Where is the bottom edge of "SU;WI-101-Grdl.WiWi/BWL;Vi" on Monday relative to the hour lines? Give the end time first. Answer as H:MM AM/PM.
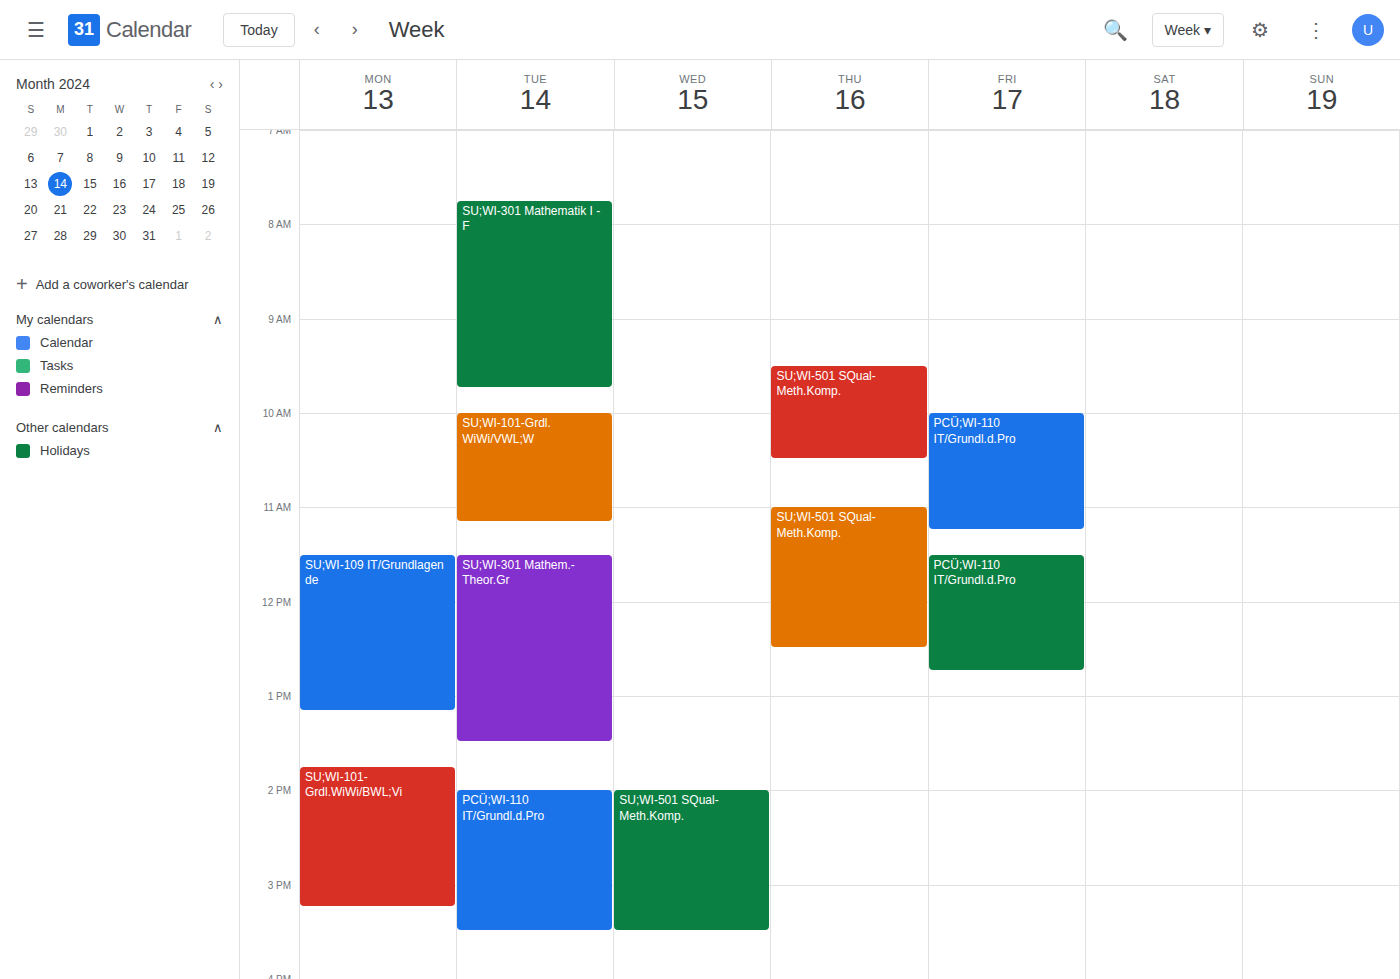
3:15 PM -- neither: a quarter of the way from the 3 PM line to the 4 PM line.